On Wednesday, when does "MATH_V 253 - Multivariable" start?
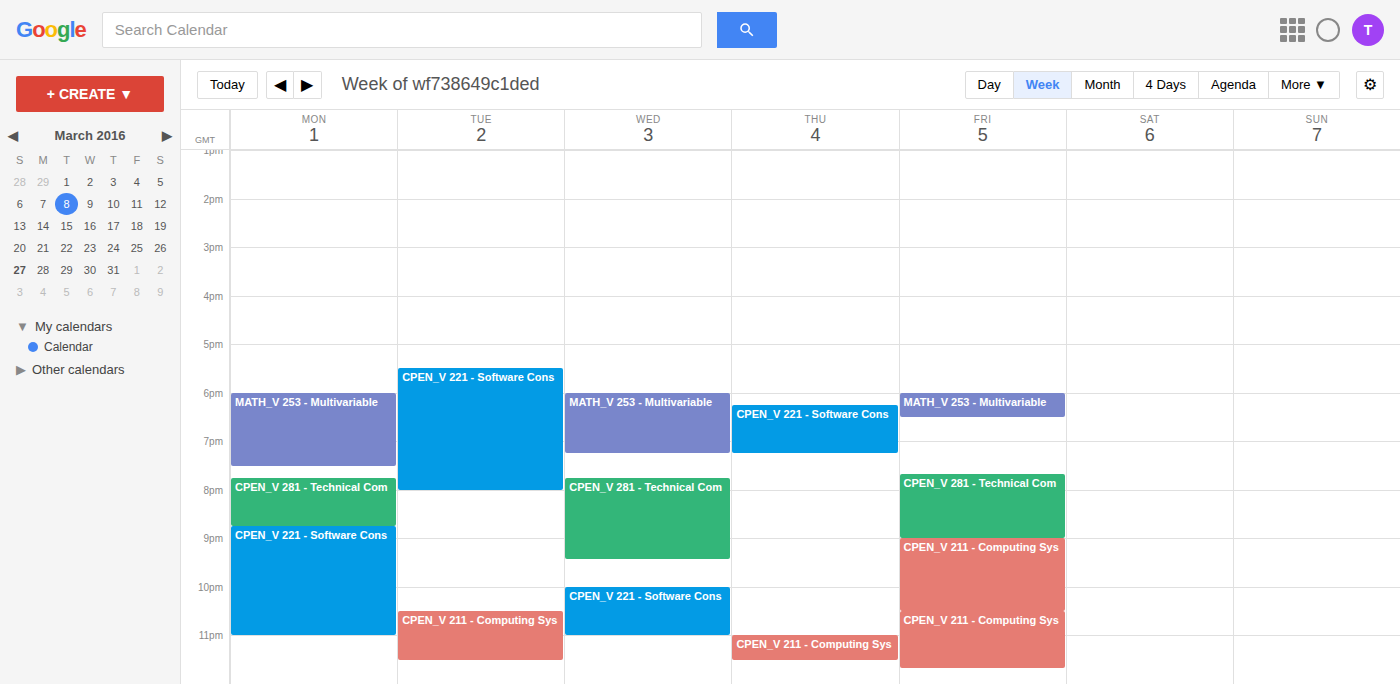
6:00 PM